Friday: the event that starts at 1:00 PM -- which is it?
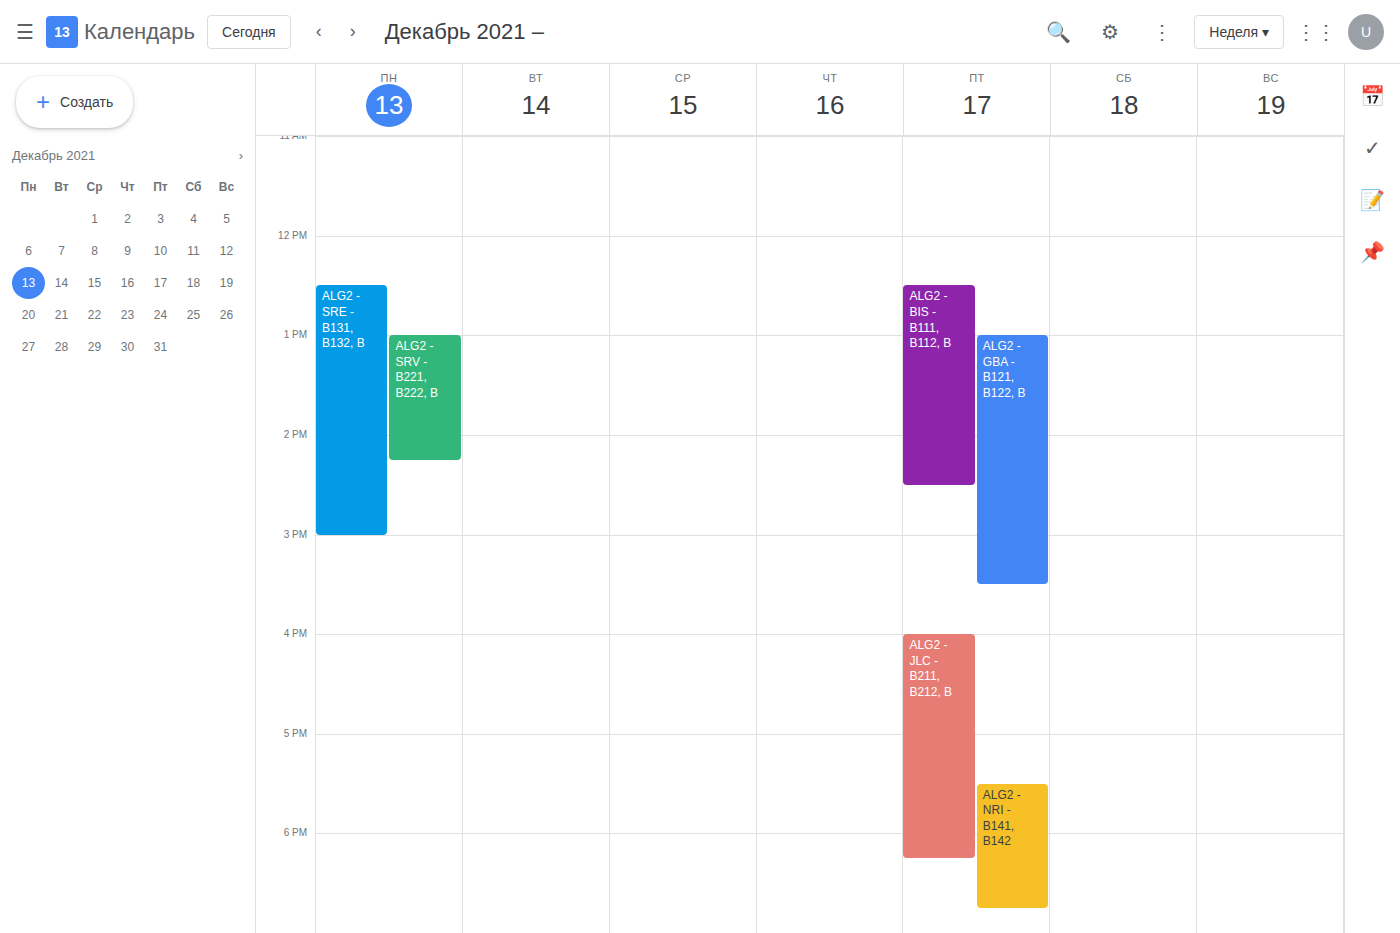
"ALG2 - GBA - B121, B122, B"